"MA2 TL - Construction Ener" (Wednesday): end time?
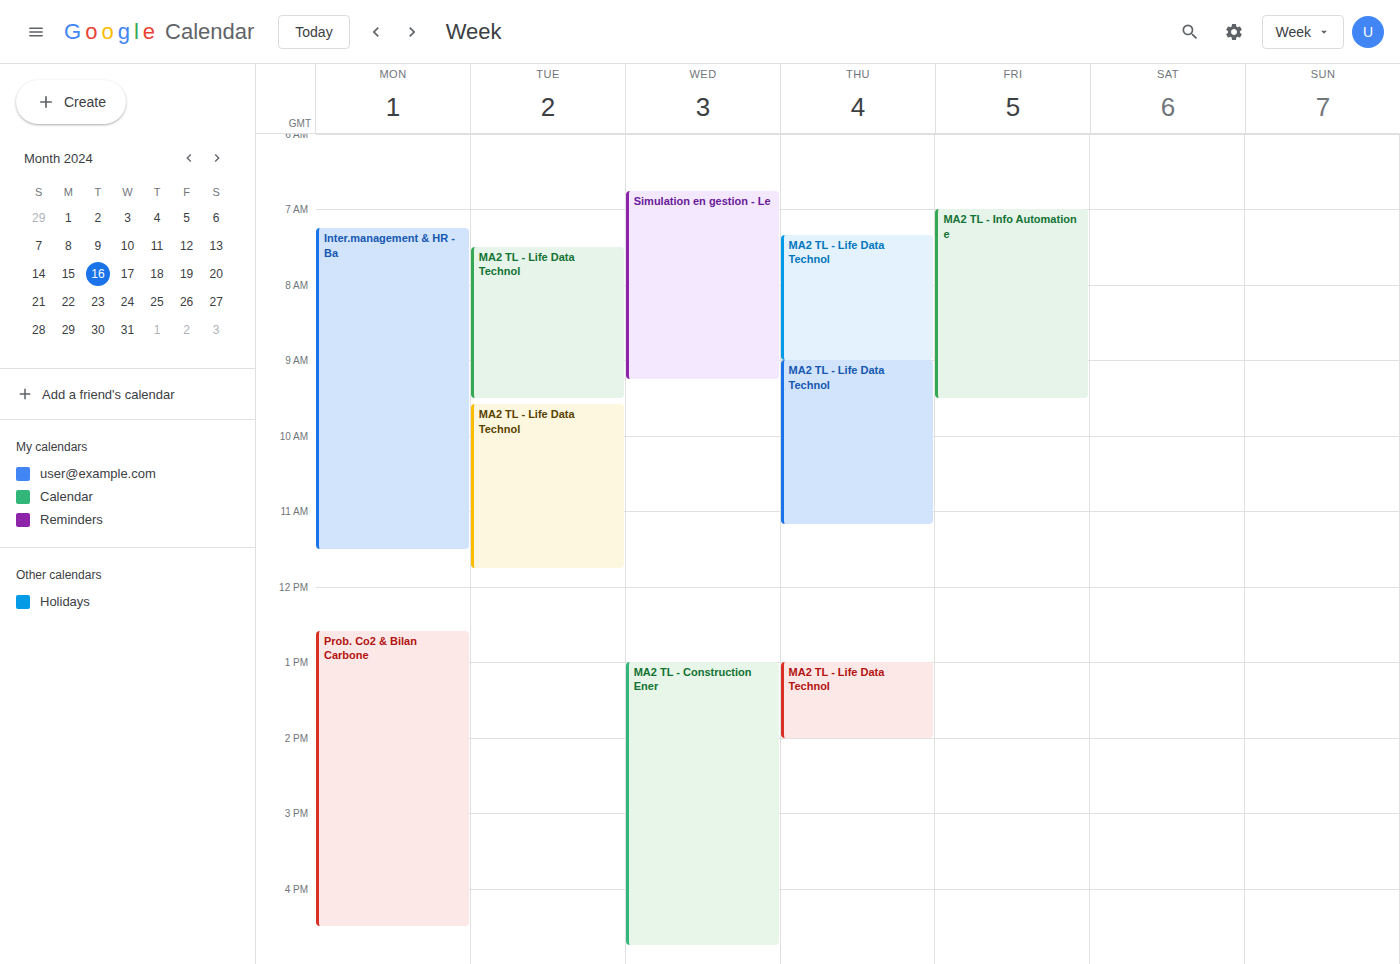
4:45 PM